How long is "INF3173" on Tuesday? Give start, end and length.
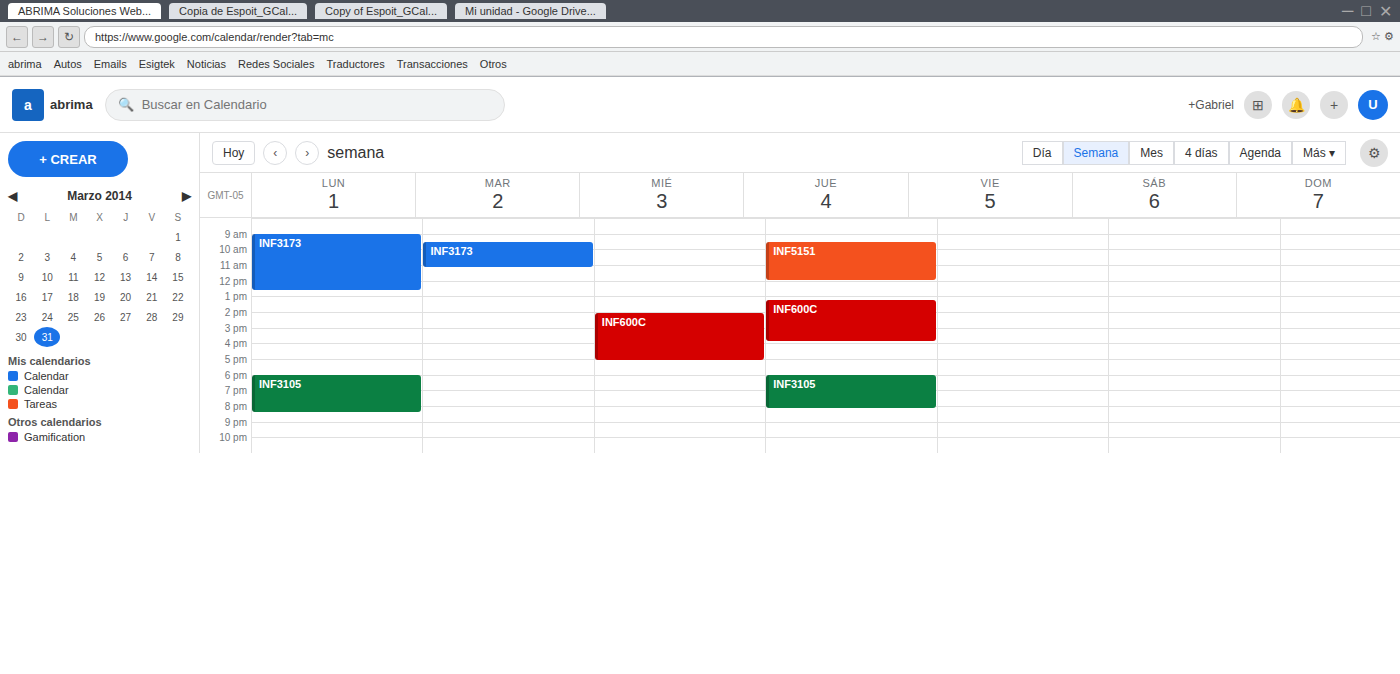
9:30 AM to 11:15 AM, 1 hour 45 minutes